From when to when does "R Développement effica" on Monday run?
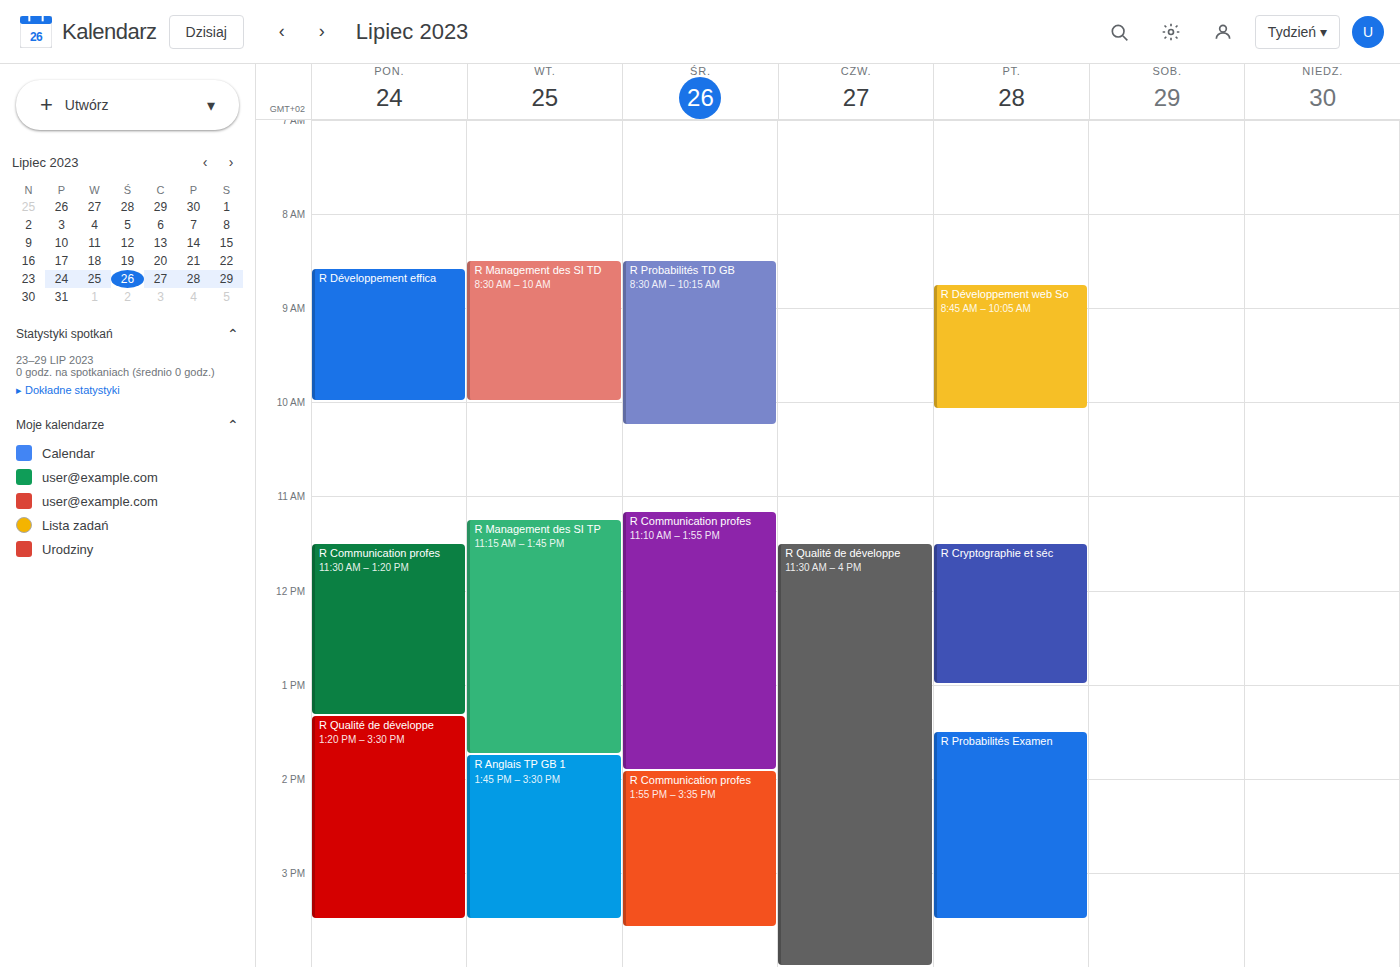
8:35 AM to 10:00 AM